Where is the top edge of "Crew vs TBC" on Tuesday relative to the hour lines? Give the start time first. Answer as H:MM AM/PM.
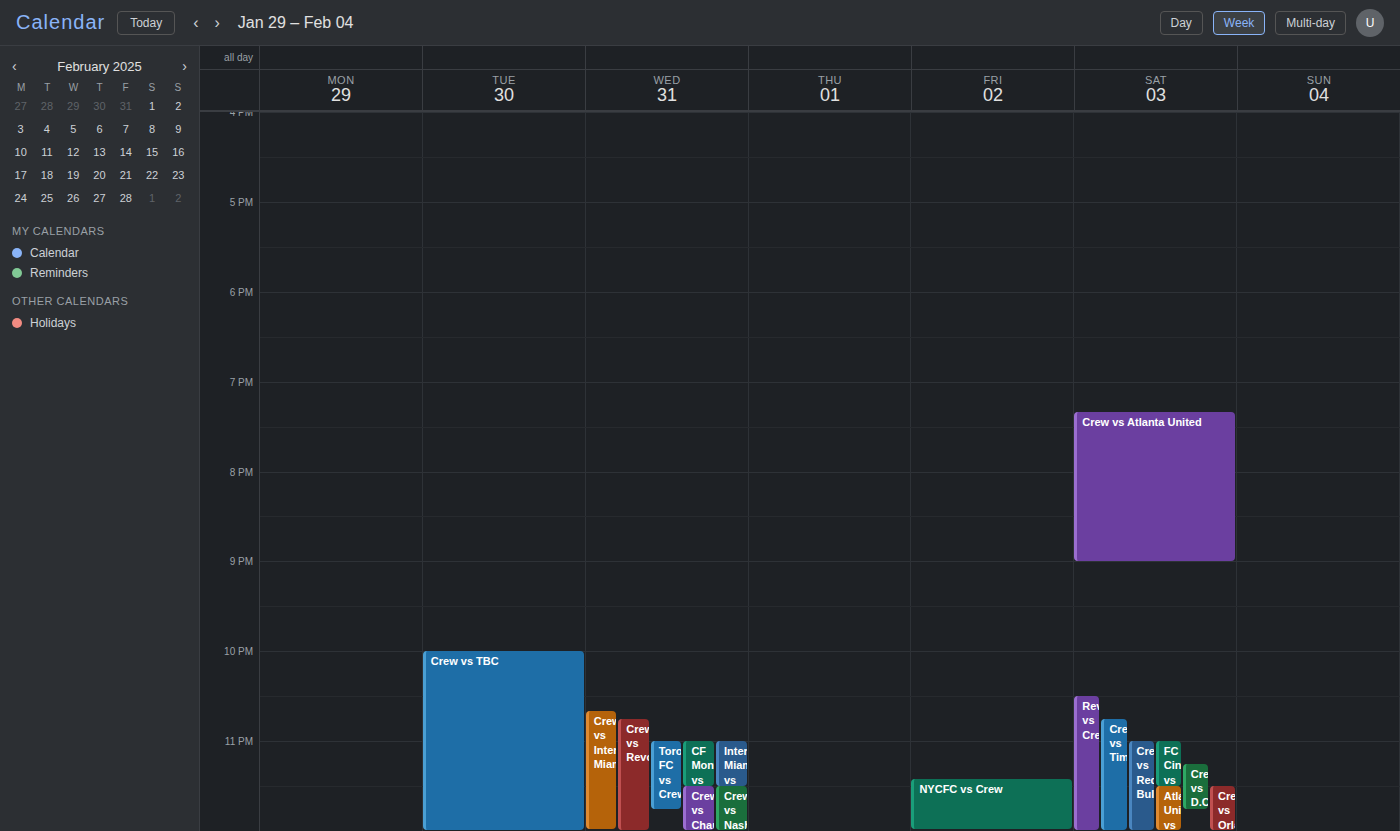
10:00 PM -- exactly on the 10 PM line.